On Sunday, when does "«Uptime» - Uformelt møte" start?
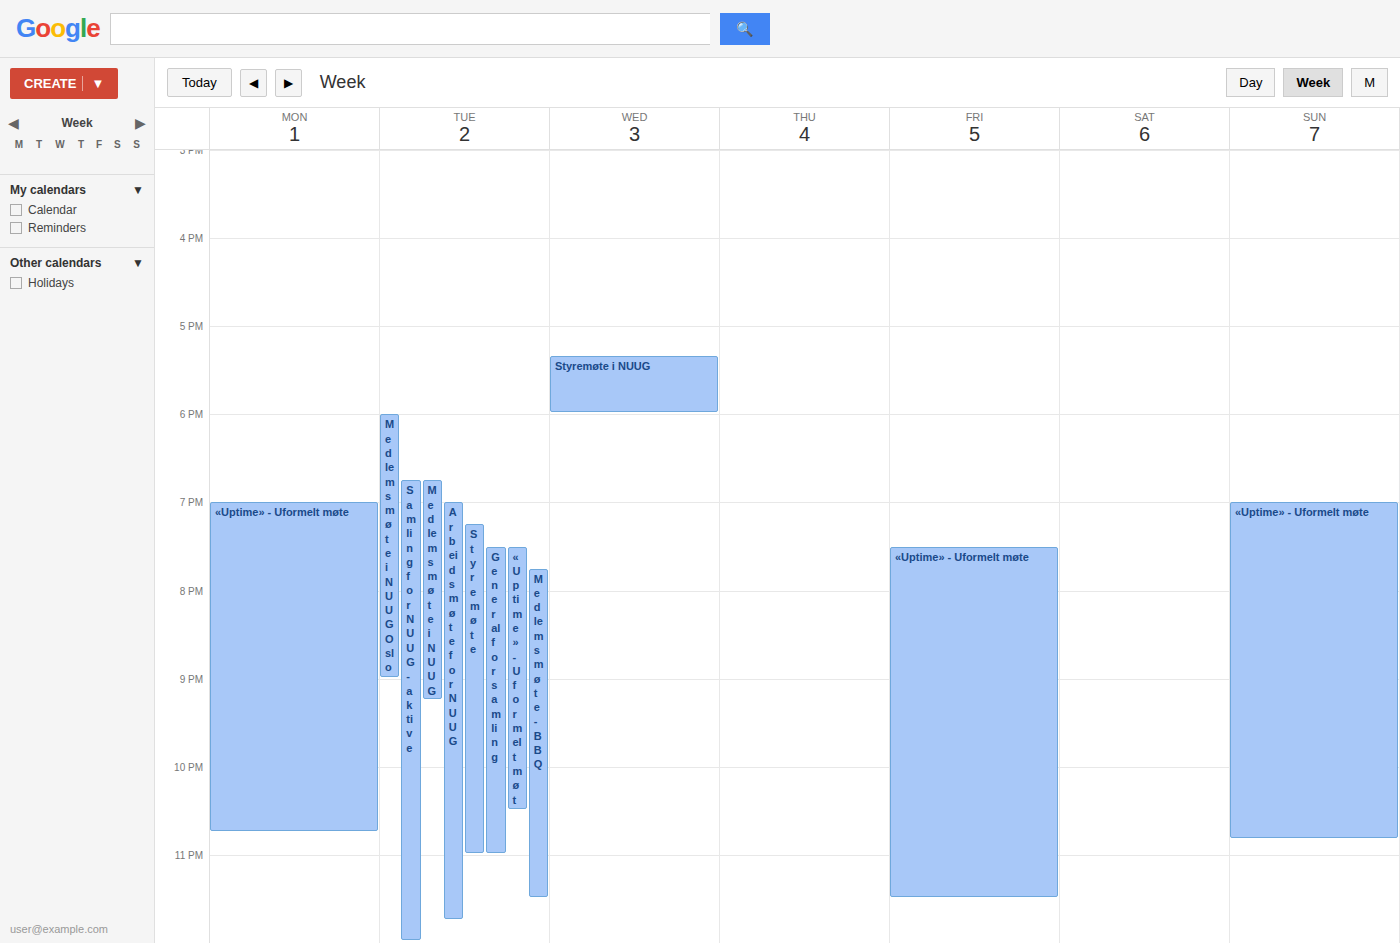
19:00